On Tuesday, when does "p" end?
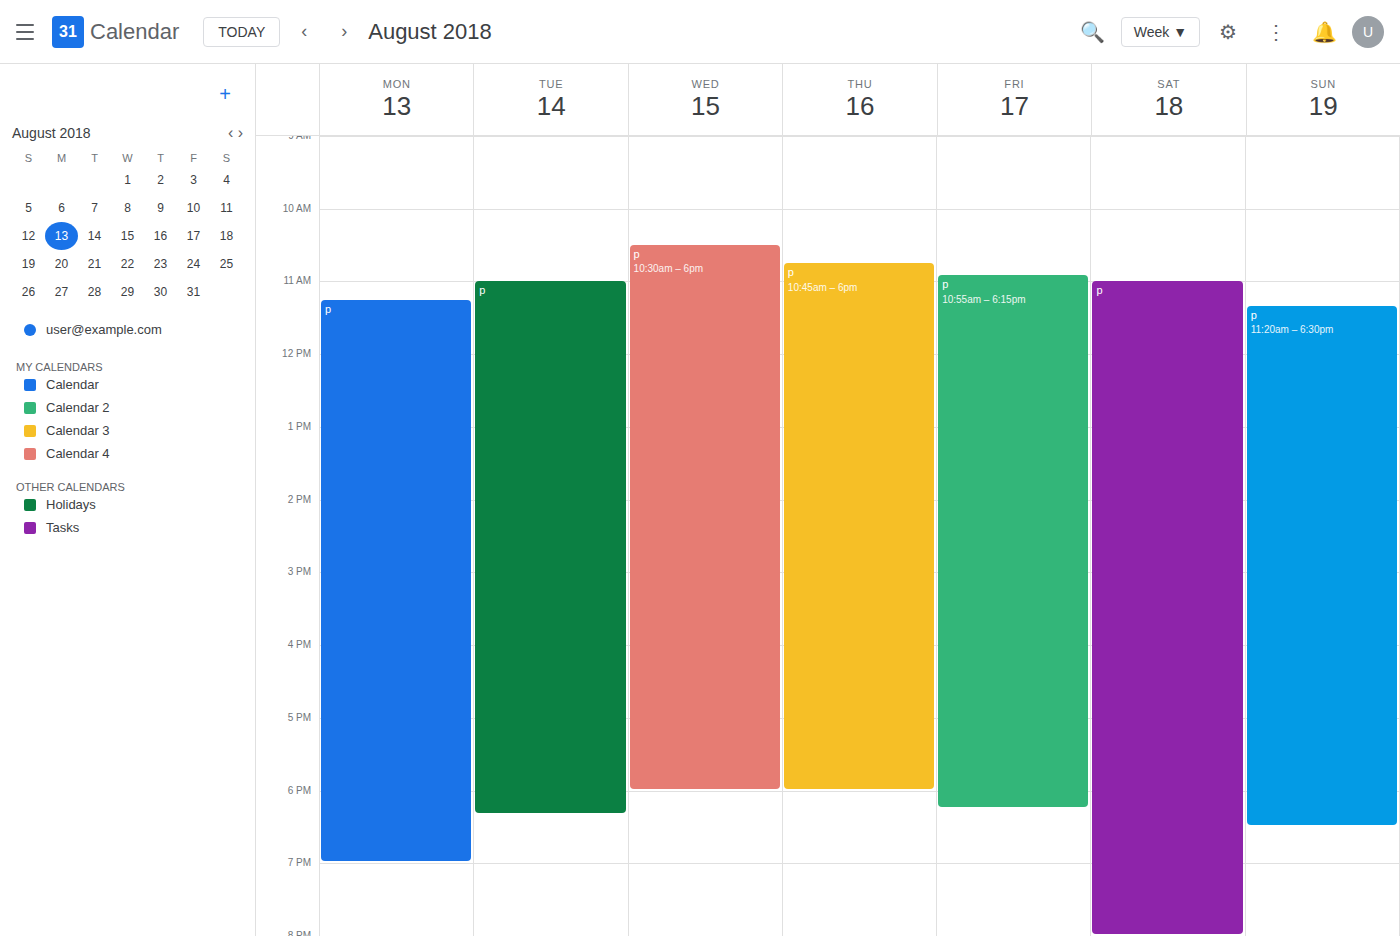
6:20 PM